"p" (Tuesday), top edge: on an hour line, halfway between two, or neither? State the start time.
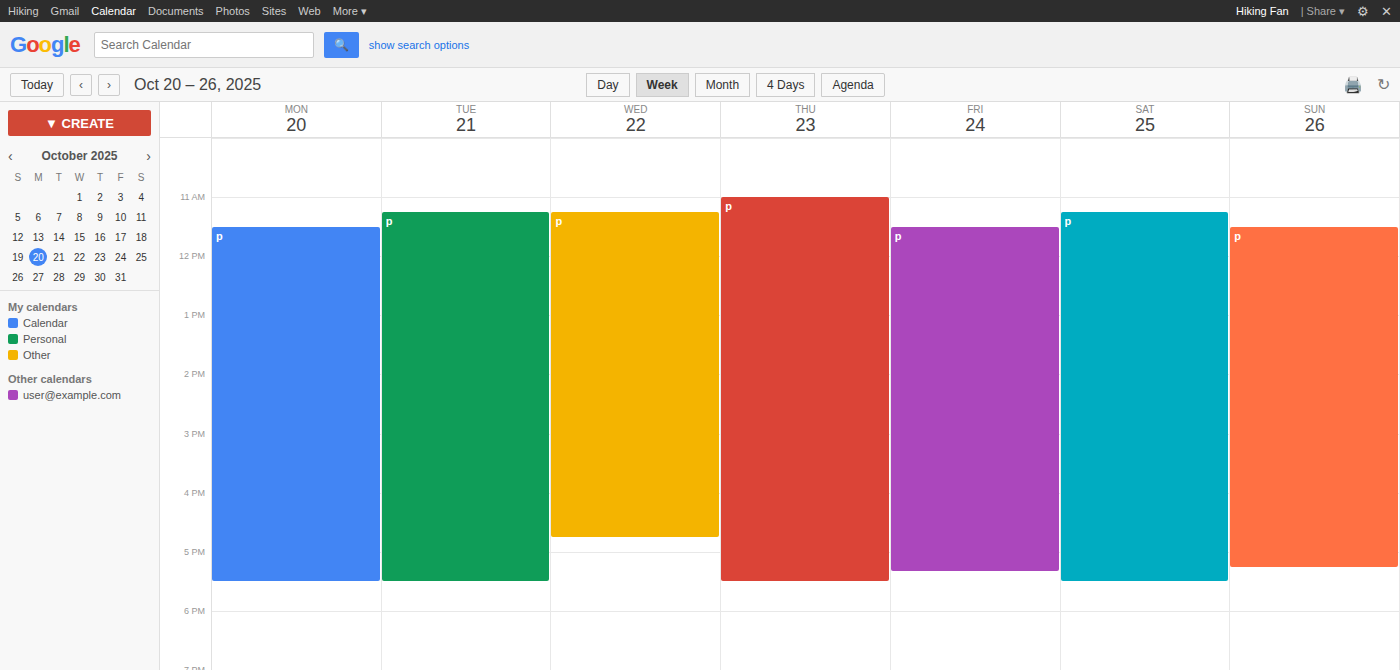
11:15 AM -- neither: a quarter of the way from the 11 AM line to the 12 PM line.